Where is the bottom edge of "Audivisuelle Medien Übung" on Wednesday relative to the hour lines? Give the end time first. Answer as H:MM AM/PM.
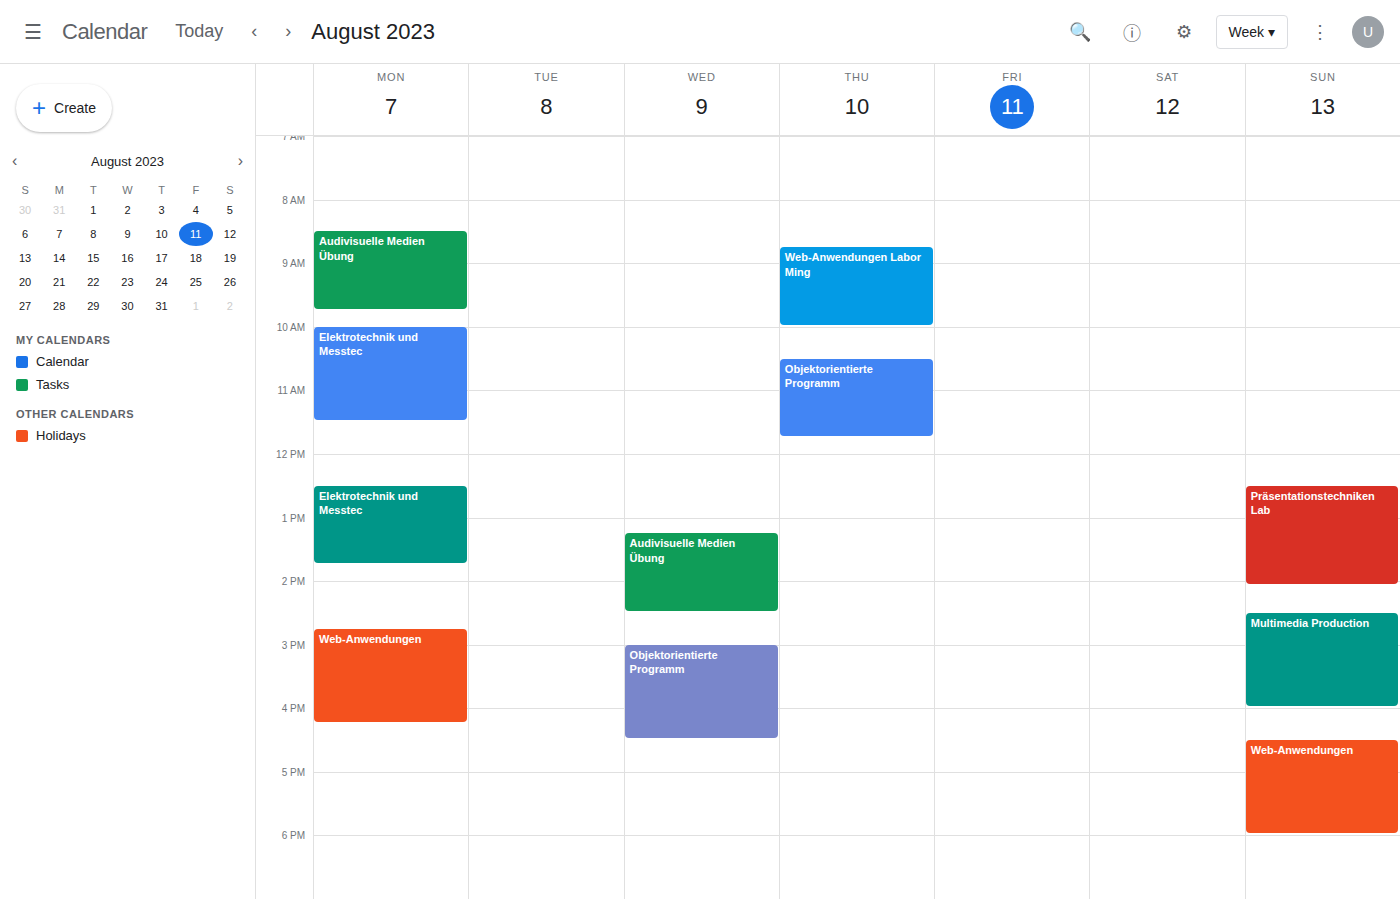
2:30 PM -- halfway between the 2 PM and 3 PM lines.